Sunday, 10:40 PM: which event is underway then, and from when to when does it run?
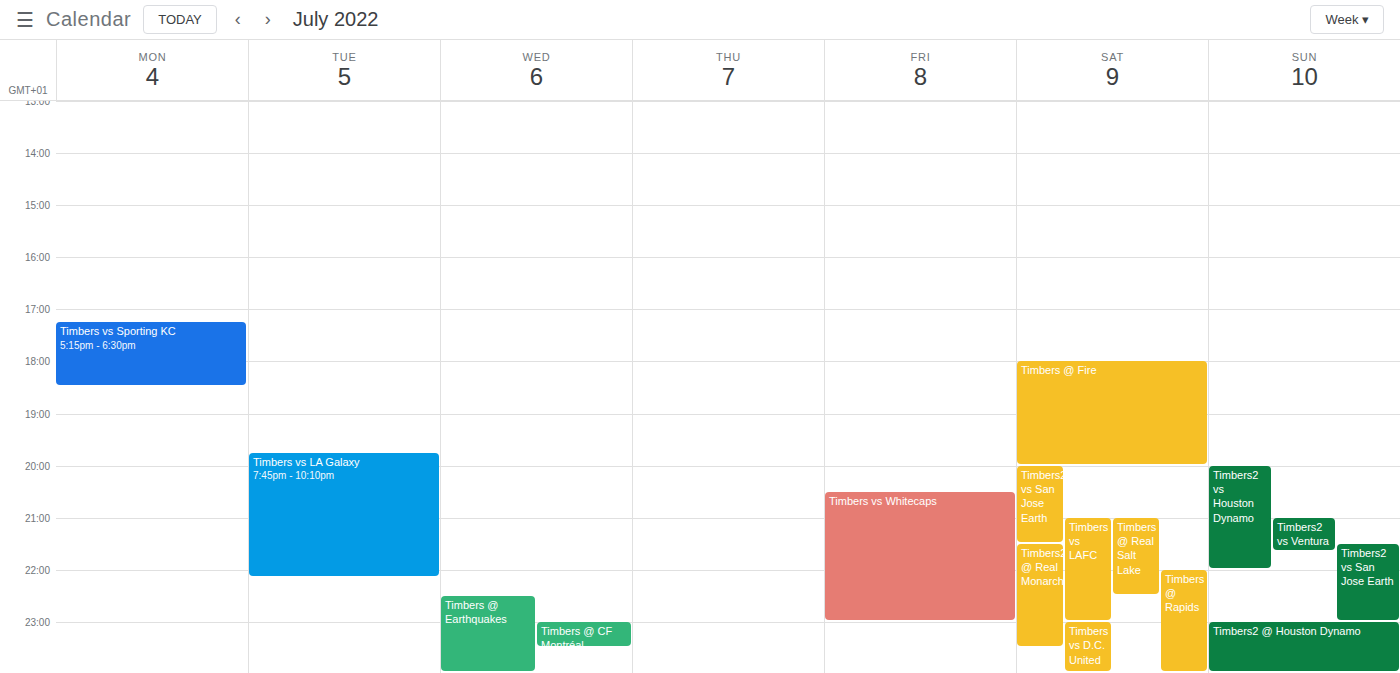
"Timbers2 vs San Jose Earth", 9:30 PM to 11:00 PM